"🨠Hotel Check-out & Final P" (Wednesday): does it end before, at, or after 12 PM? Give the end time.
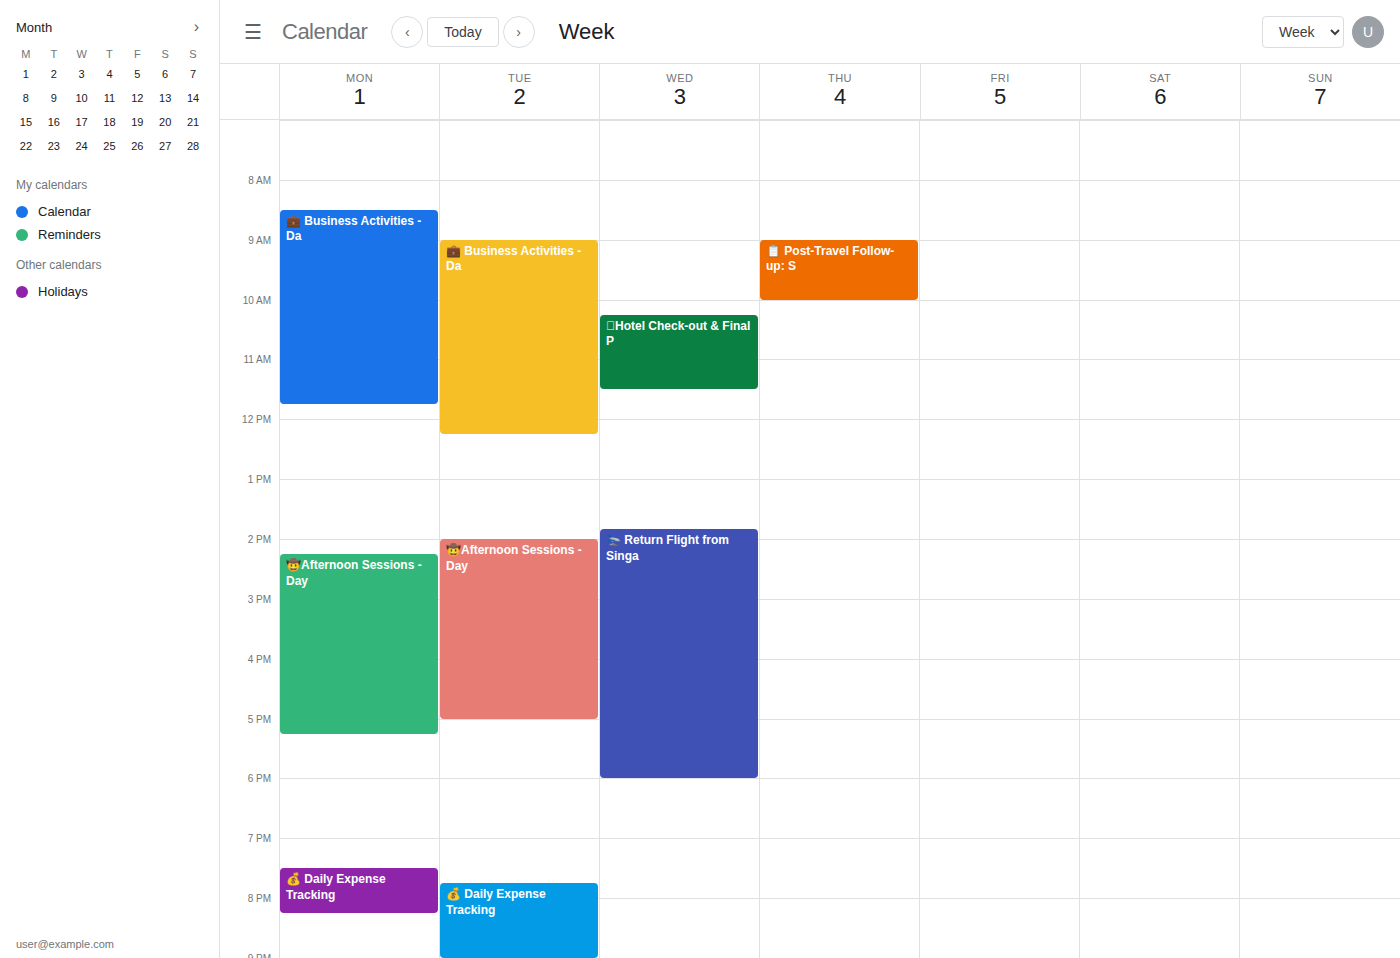
11:30 AM -- before 12 PM, 30 minutes above the 12 PM line.